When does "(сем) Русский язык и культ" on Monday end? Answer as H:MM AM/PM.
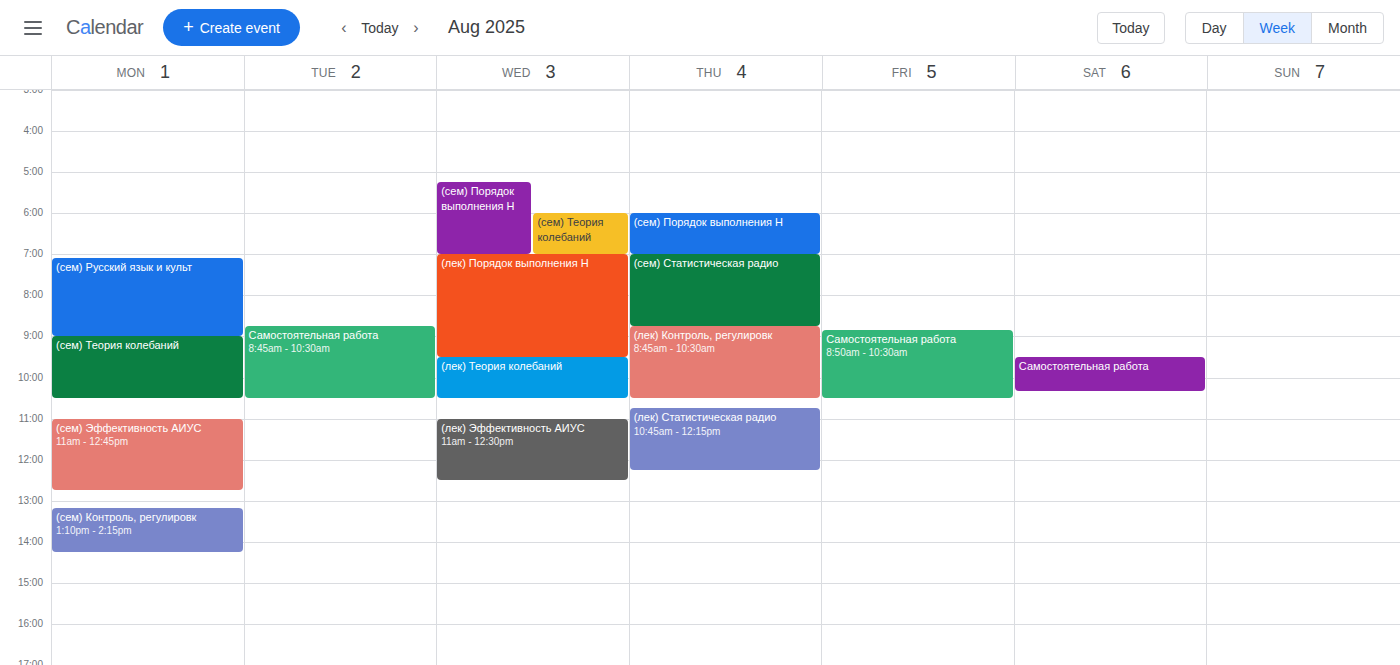
9:00 AM